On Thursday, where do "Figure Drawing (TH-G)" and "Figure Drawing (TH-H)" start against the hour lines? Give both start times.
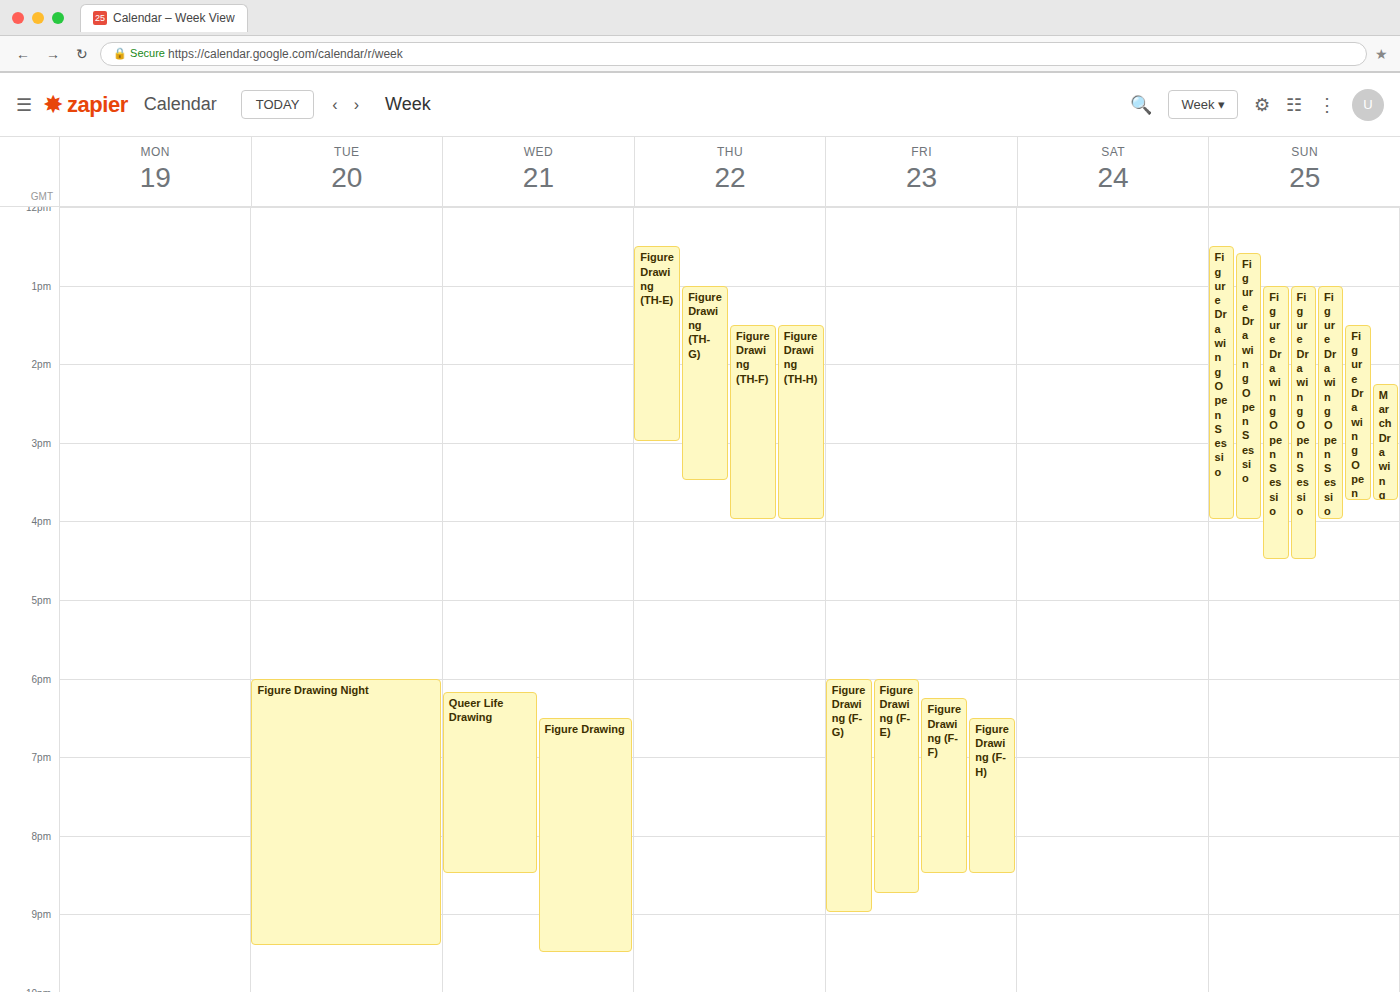
"Figure Drawing (TH-G)": 1:00 PM, exactly on the 1 PM line. "Figure Drawing (TH-H)": 1:30 PM, halfway between the 1 PM and 2 PM lines.